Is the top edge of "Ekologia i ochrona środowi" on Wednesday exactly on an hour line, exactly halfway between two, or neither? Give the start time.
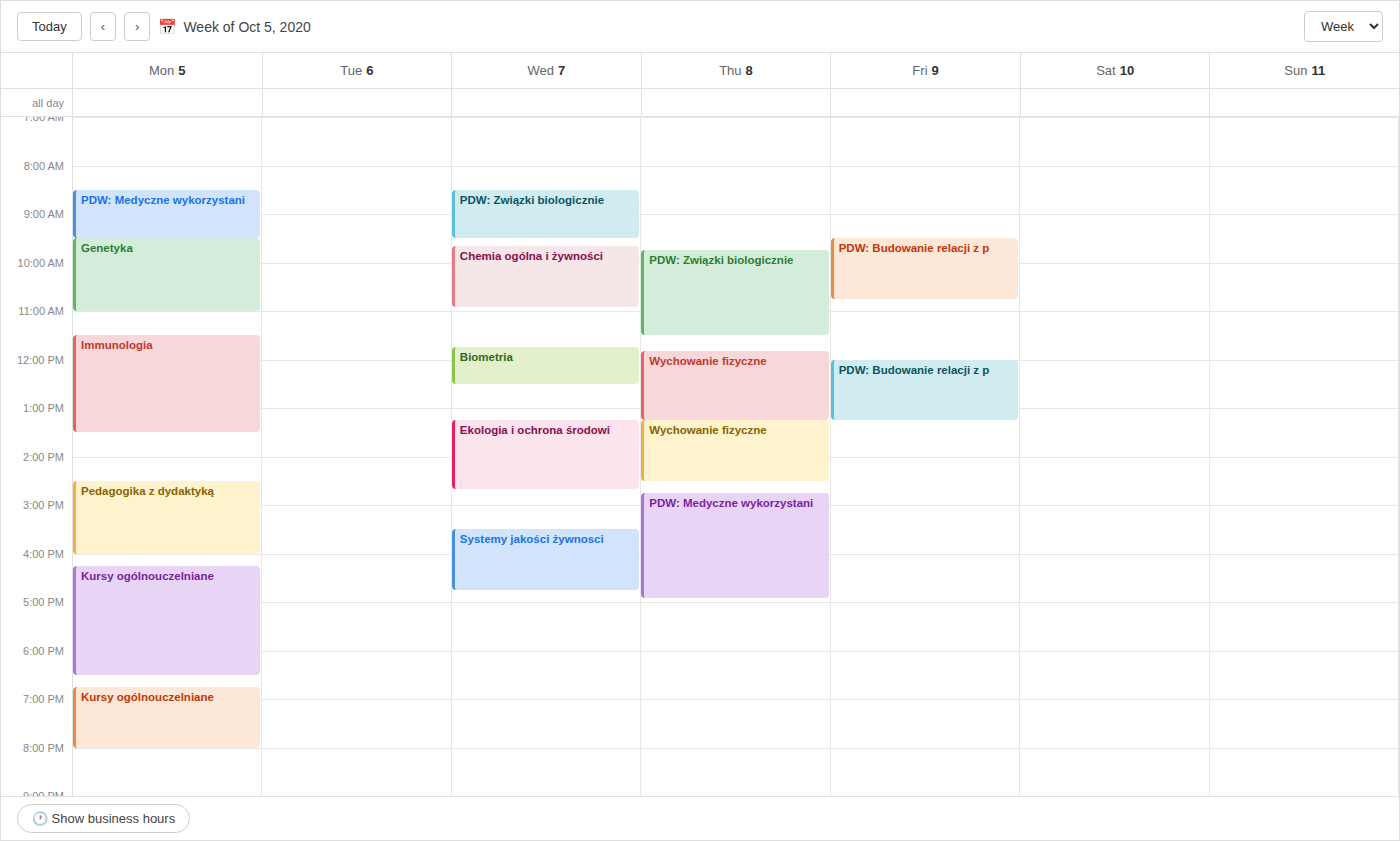
1:15 PM -- neither: a quarter of the way from the 1 PM line to the 2 PM line.